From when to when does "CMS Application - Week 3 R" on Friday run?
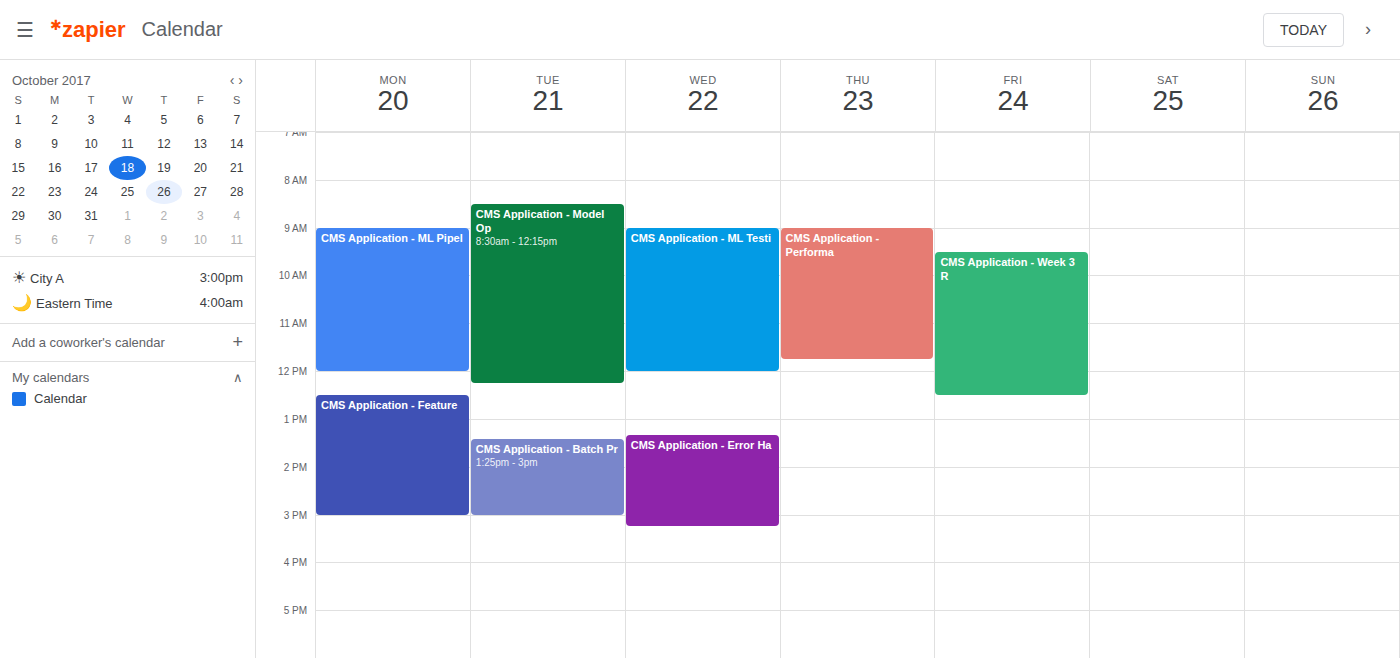
9:30 AM to 12:30 PM